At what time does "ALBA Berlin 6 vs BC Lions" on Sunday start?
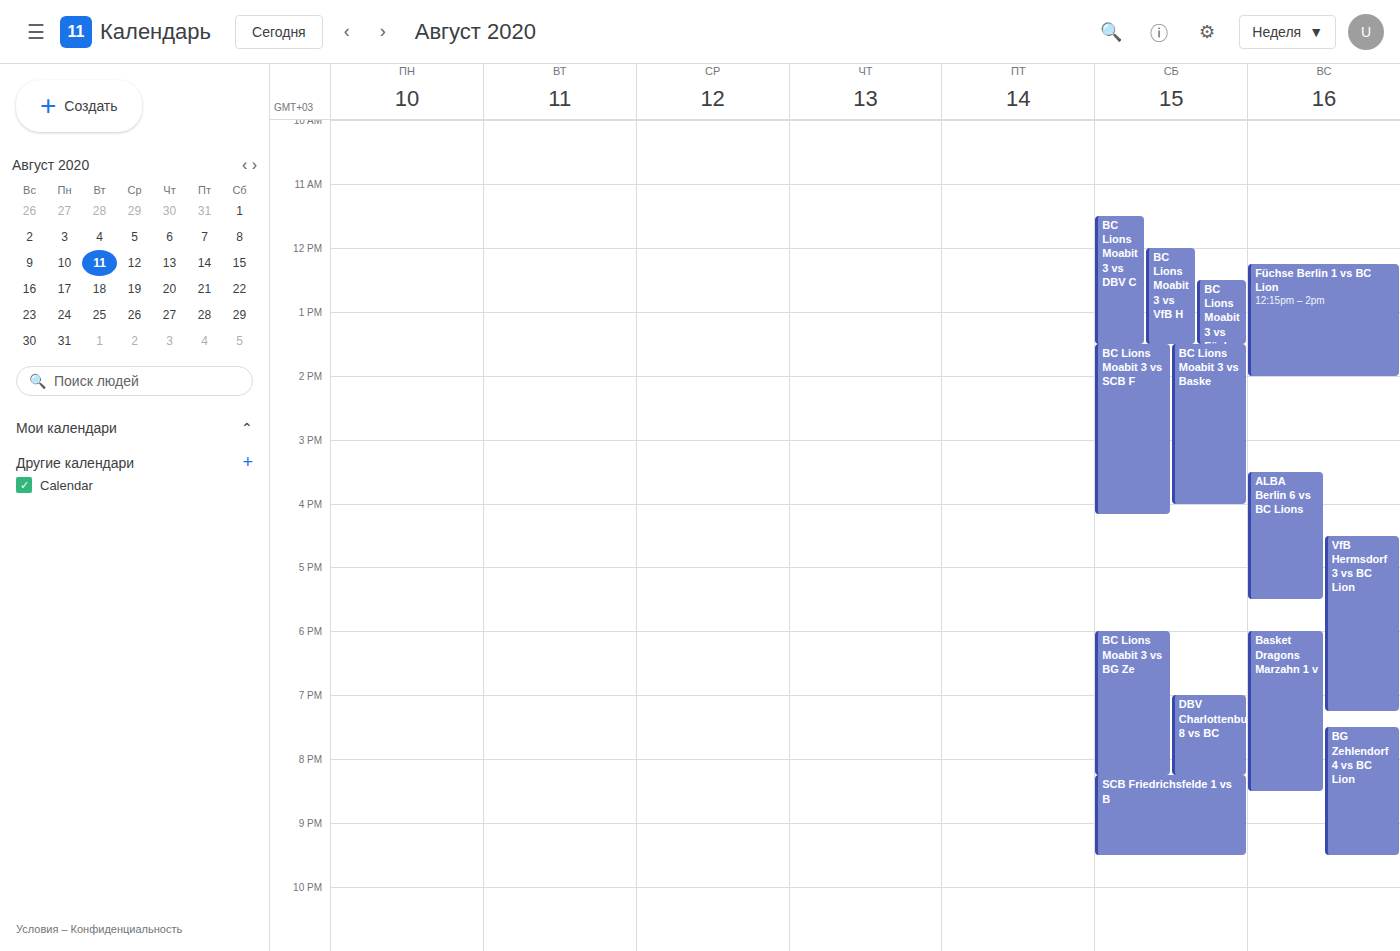
3:30 PM